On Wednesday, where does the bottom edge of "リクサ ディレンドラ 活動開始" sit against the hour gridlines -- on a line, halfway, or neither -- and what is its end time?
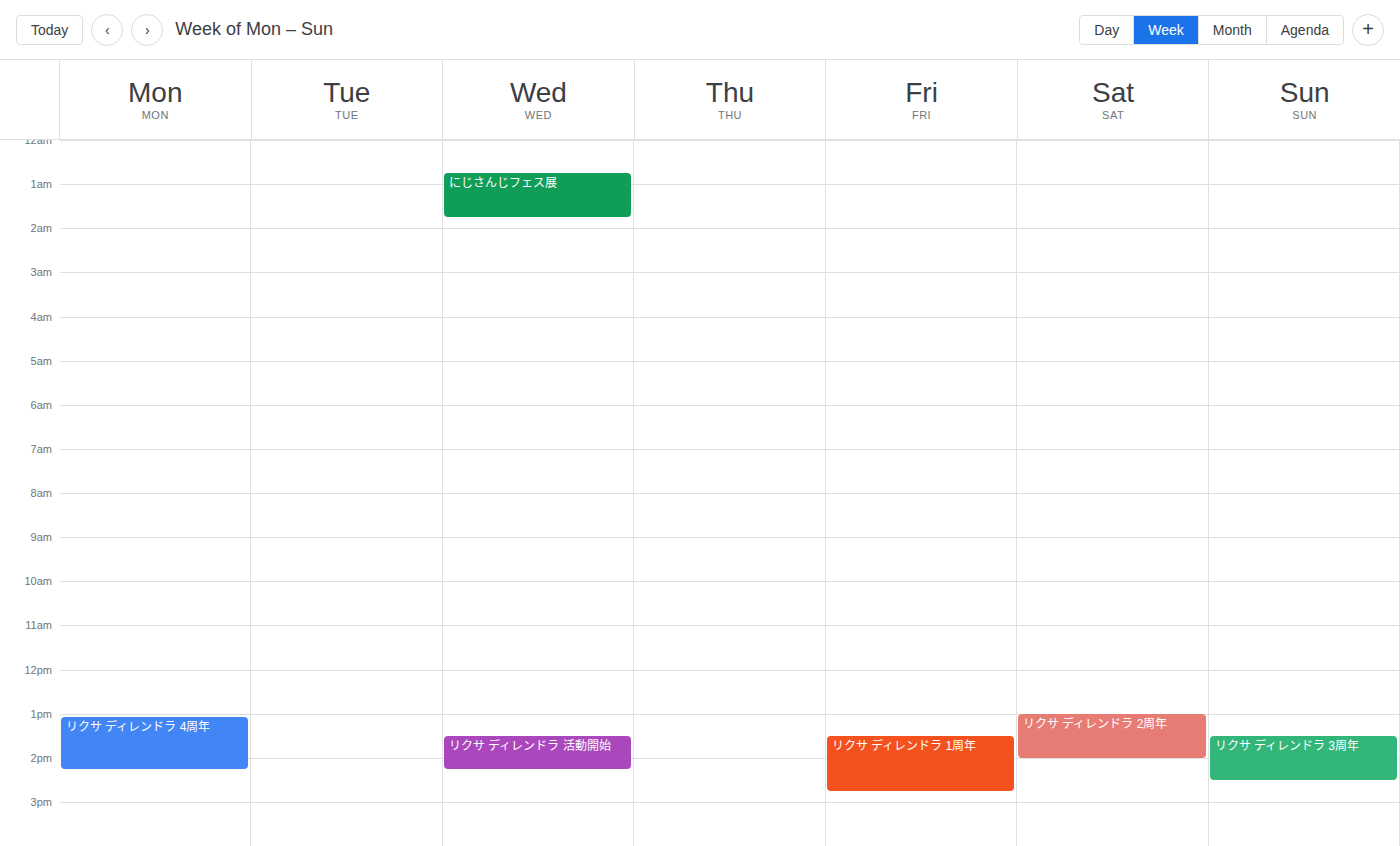
2:15 PM -- neither: a quarter of the way from the 2 PM line to the 3 PM line.